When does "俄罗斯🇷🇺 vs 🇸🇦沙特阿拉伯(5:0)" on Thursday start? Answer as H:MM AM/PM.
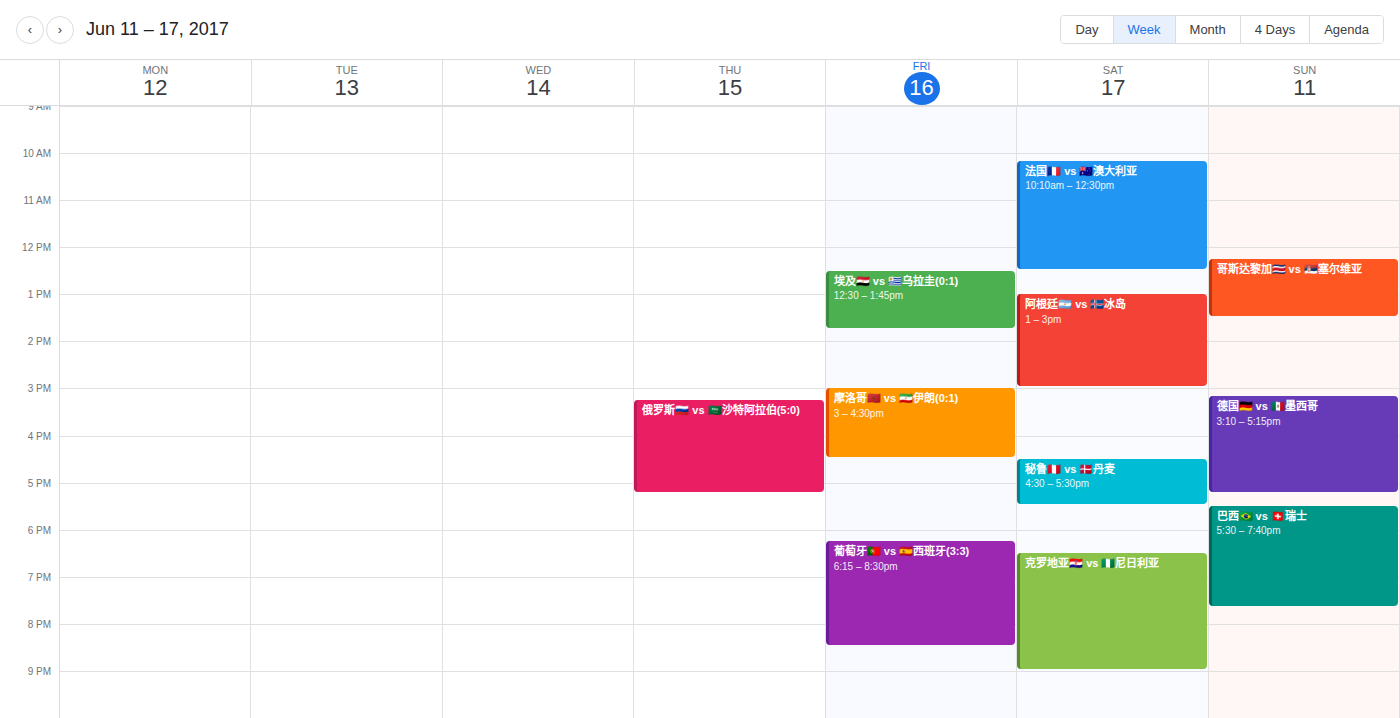
3:15 PM